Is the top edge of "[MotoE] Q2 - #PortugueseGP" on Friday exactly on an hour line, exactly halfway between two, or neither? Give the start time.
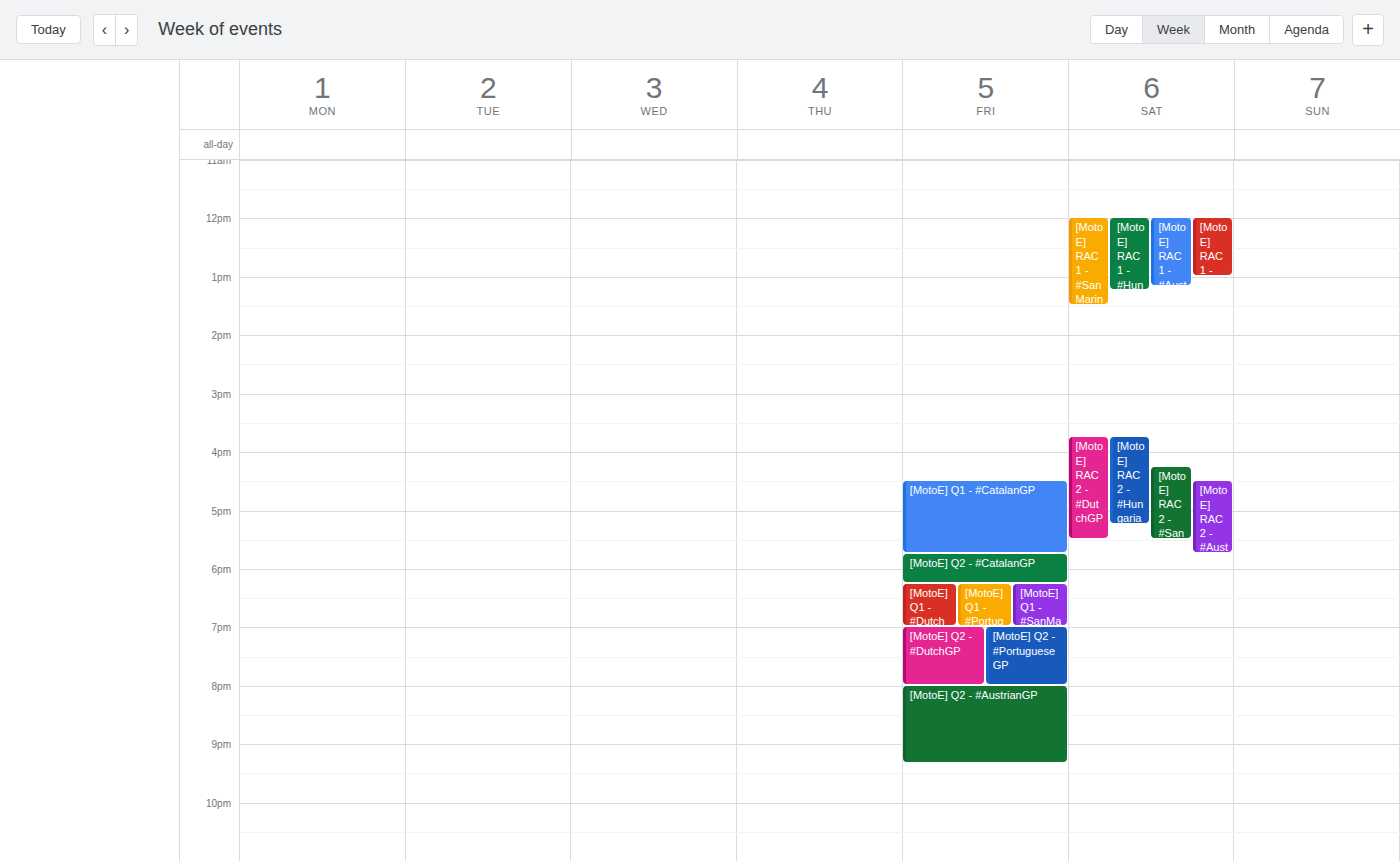
7:00 PM -- exactly on the 7 PM line.